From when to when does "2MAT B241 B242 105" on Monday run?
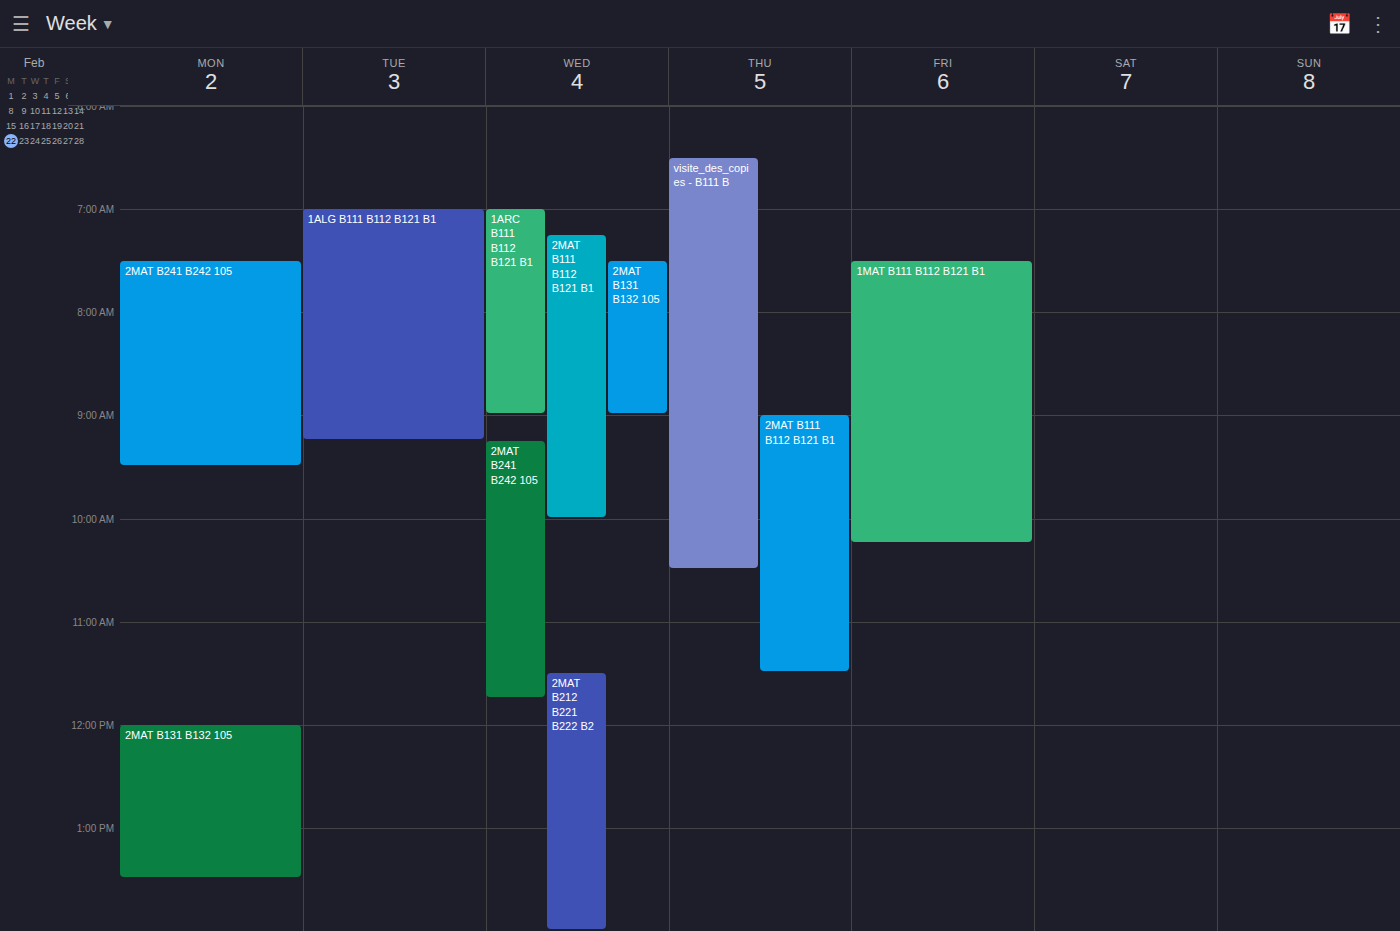
07:30 to 09:30